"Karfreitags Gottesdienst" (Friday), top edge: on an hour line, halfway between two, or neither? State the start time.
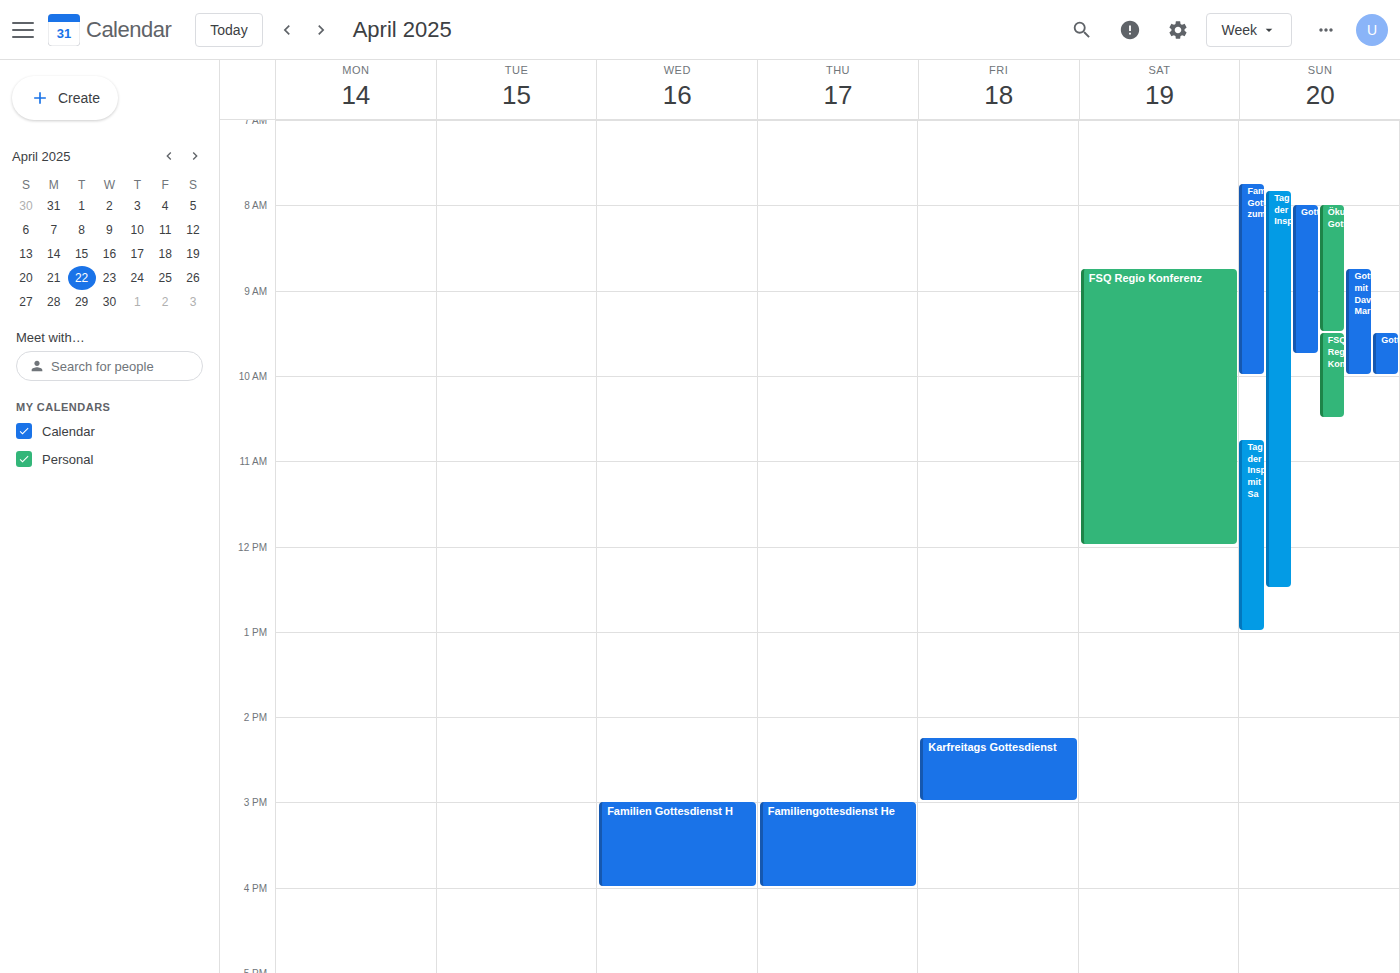
2:15 PM -- neither: a quarter of the way from the 2 PM line to the 3 PM line.